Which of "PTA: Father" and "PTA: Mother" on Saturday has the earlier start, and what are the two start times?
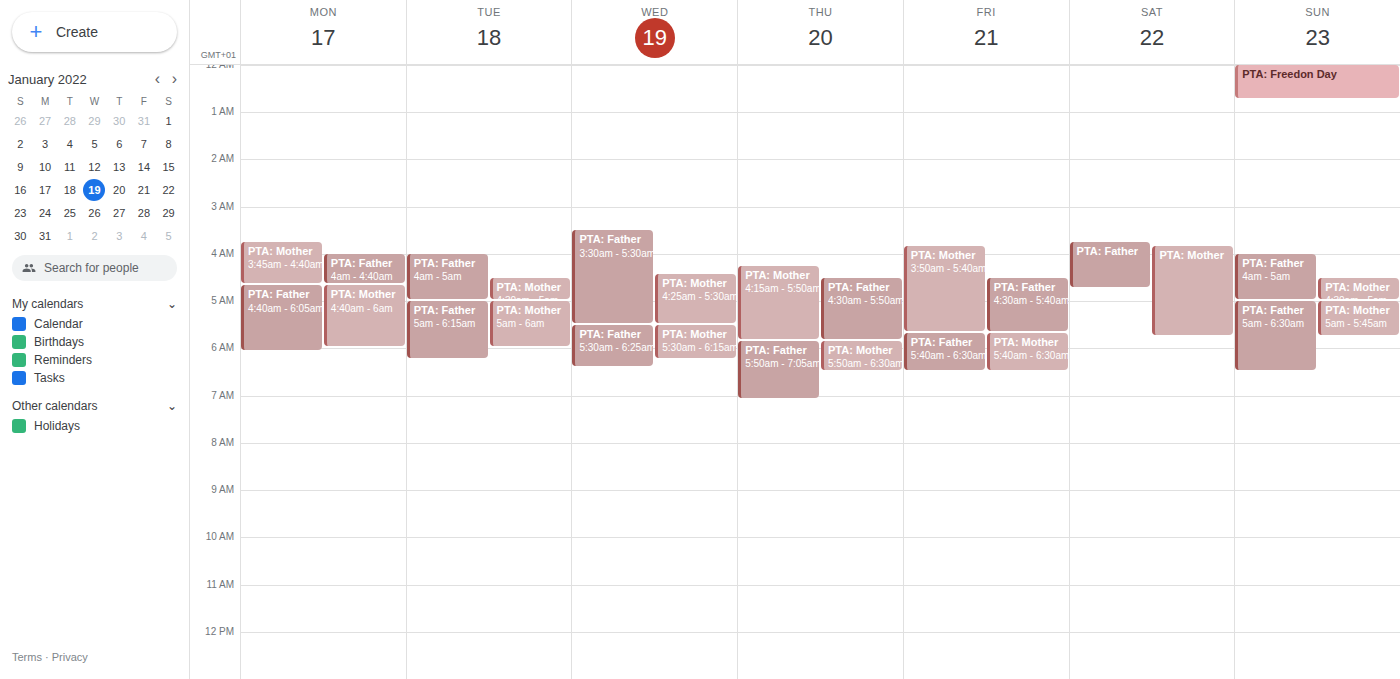
"PTA: Father" 3:45 AM; "PTA: Mother" 3:50 AM.